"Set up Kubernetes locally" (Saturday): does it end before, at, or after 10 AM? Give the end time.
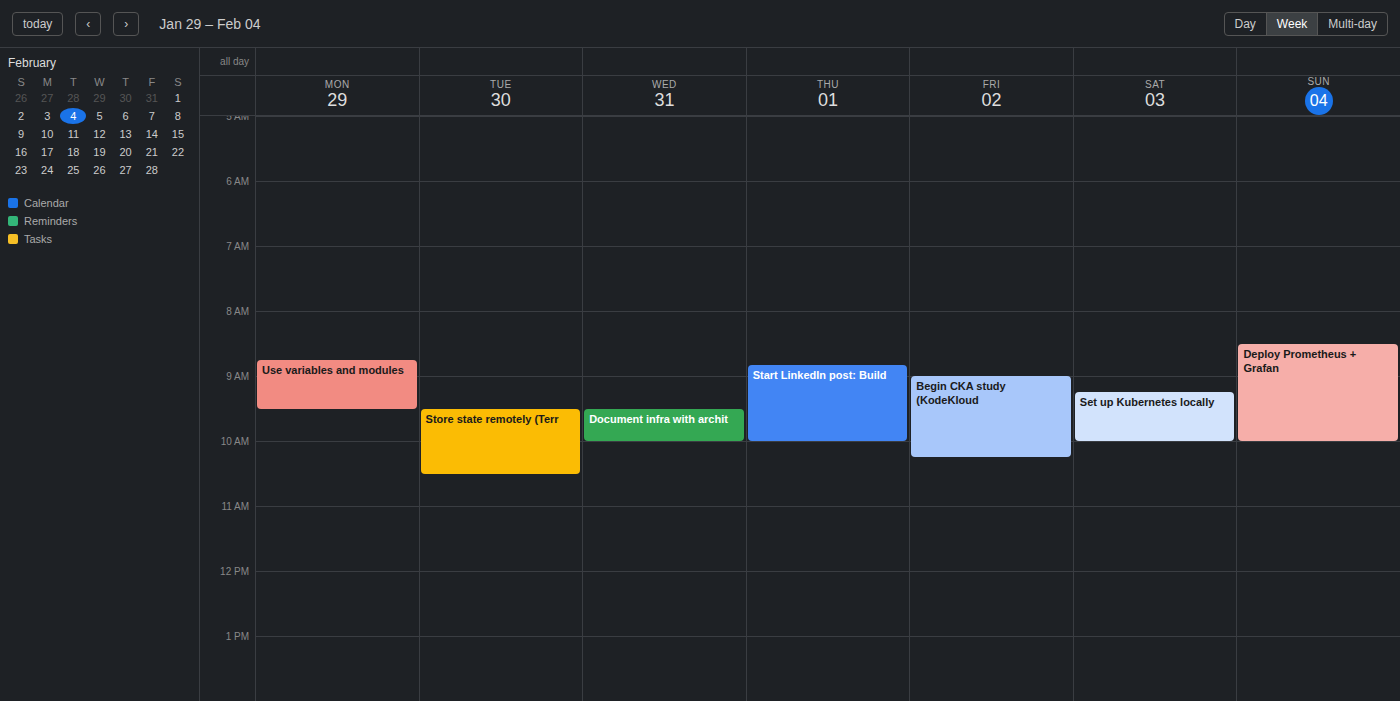
10:00 AM -- exactly at 10 AM, on the 10 AM line.